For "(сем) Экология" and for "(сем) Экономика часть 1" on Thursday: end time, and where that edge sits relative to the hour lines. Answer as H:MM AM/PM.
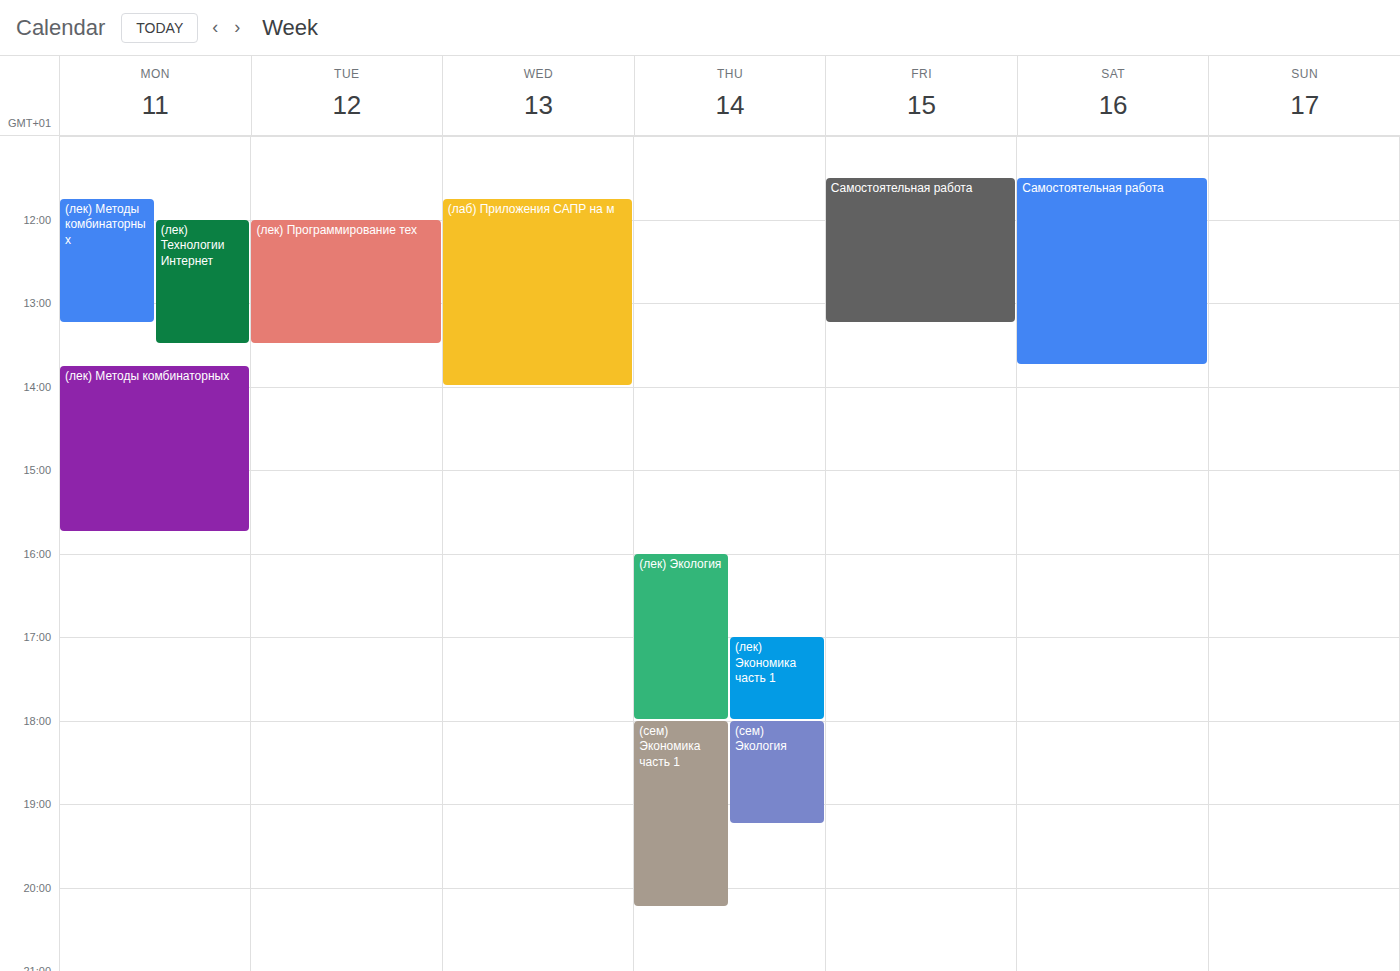
"(сем) Экология": 7:15 PM, neither: a quarter of the way from the 7 PM line to the 8 PM line. "(сем) Экономика часть 1": 8:15 PM, neither: a quarter of the way from the 8 PM line to the 9 PM line.